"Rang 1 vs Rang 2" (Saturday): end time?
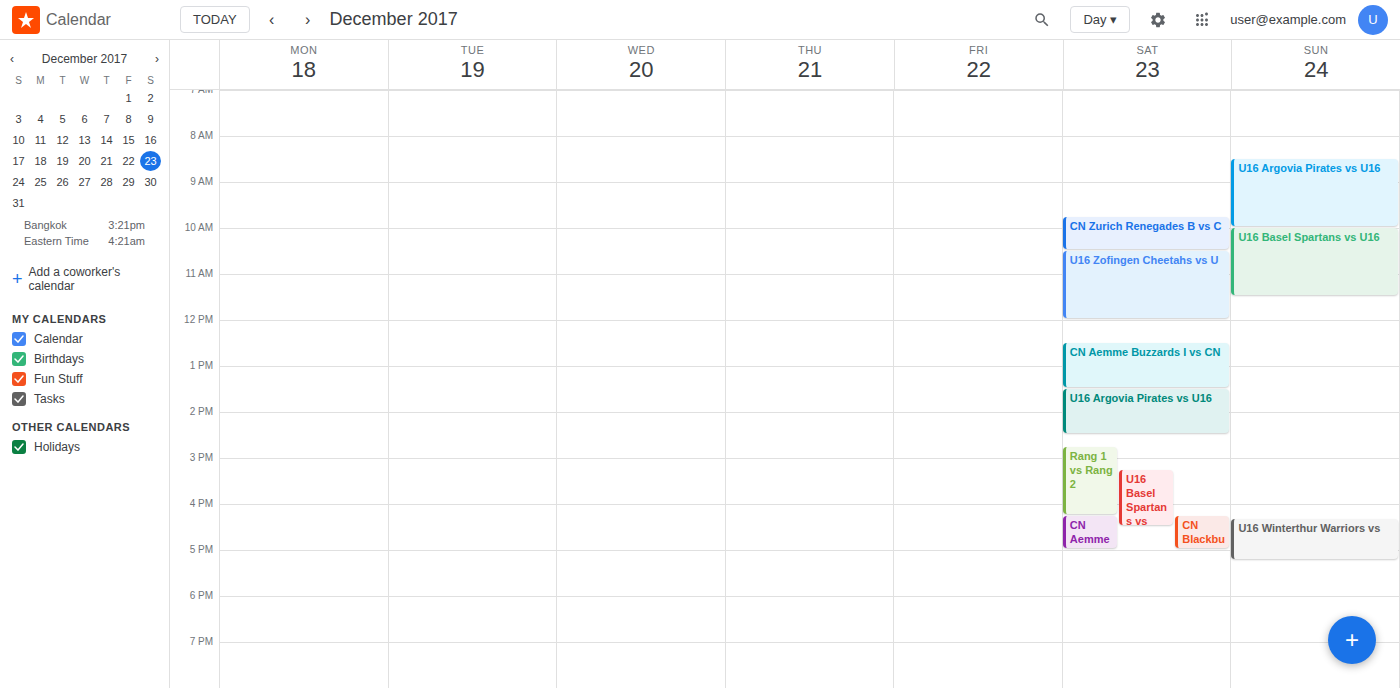
4:15 PM